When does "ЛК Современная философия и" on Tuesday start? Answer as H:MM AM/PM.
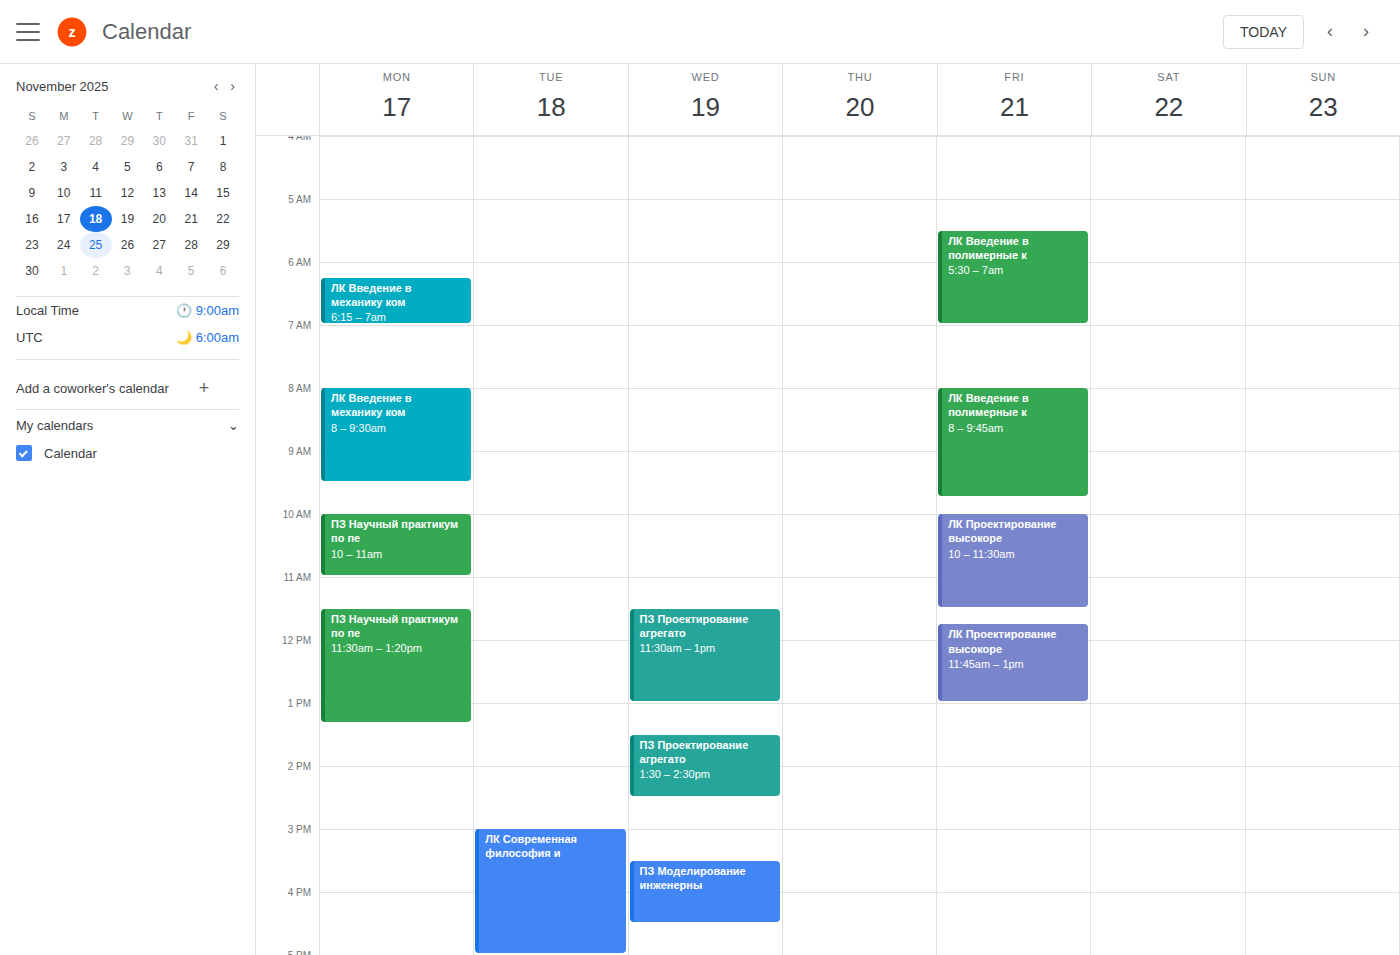
3:00 PM